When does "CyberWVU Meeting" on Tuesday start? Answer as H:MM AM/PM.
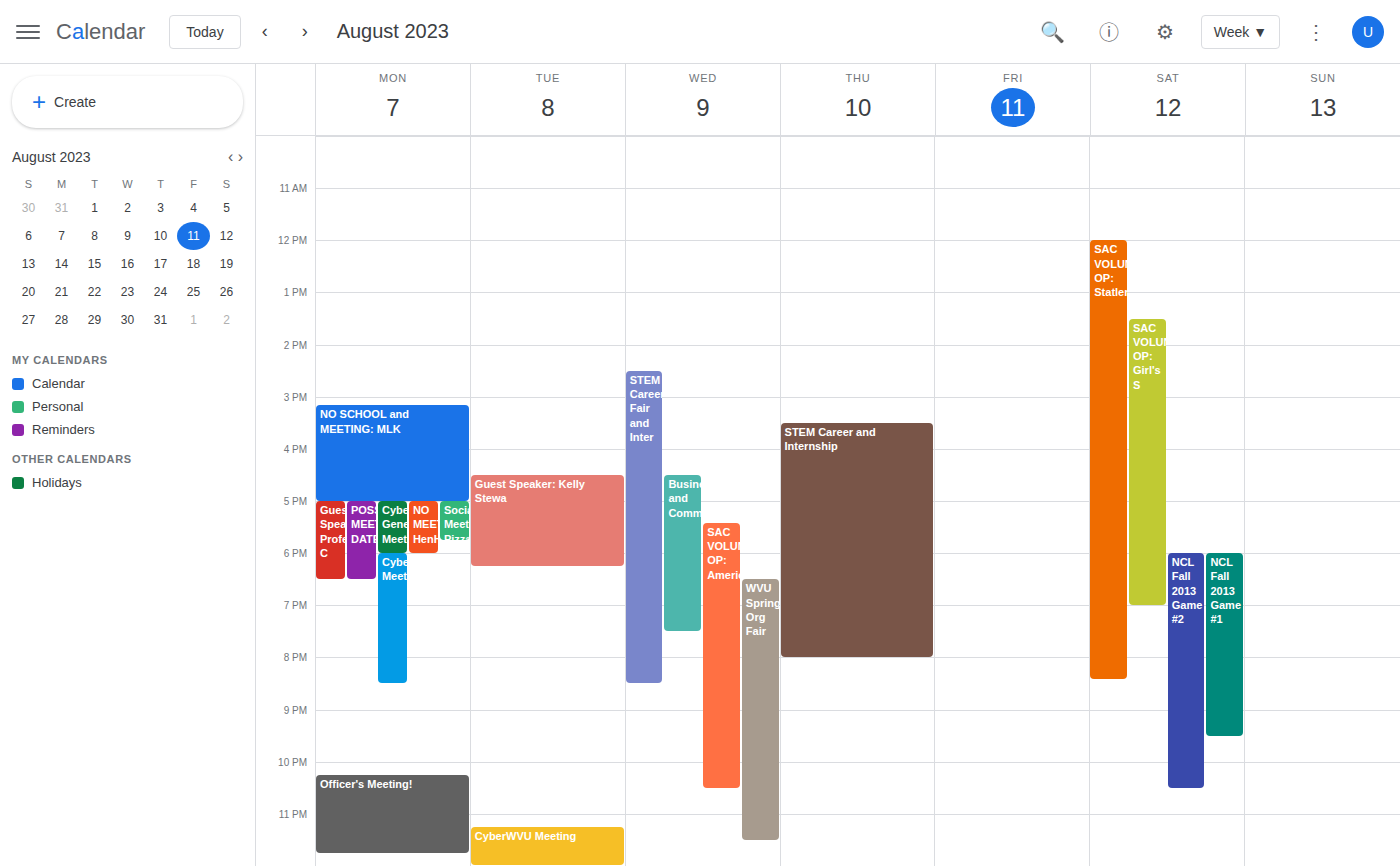
11:15 PM